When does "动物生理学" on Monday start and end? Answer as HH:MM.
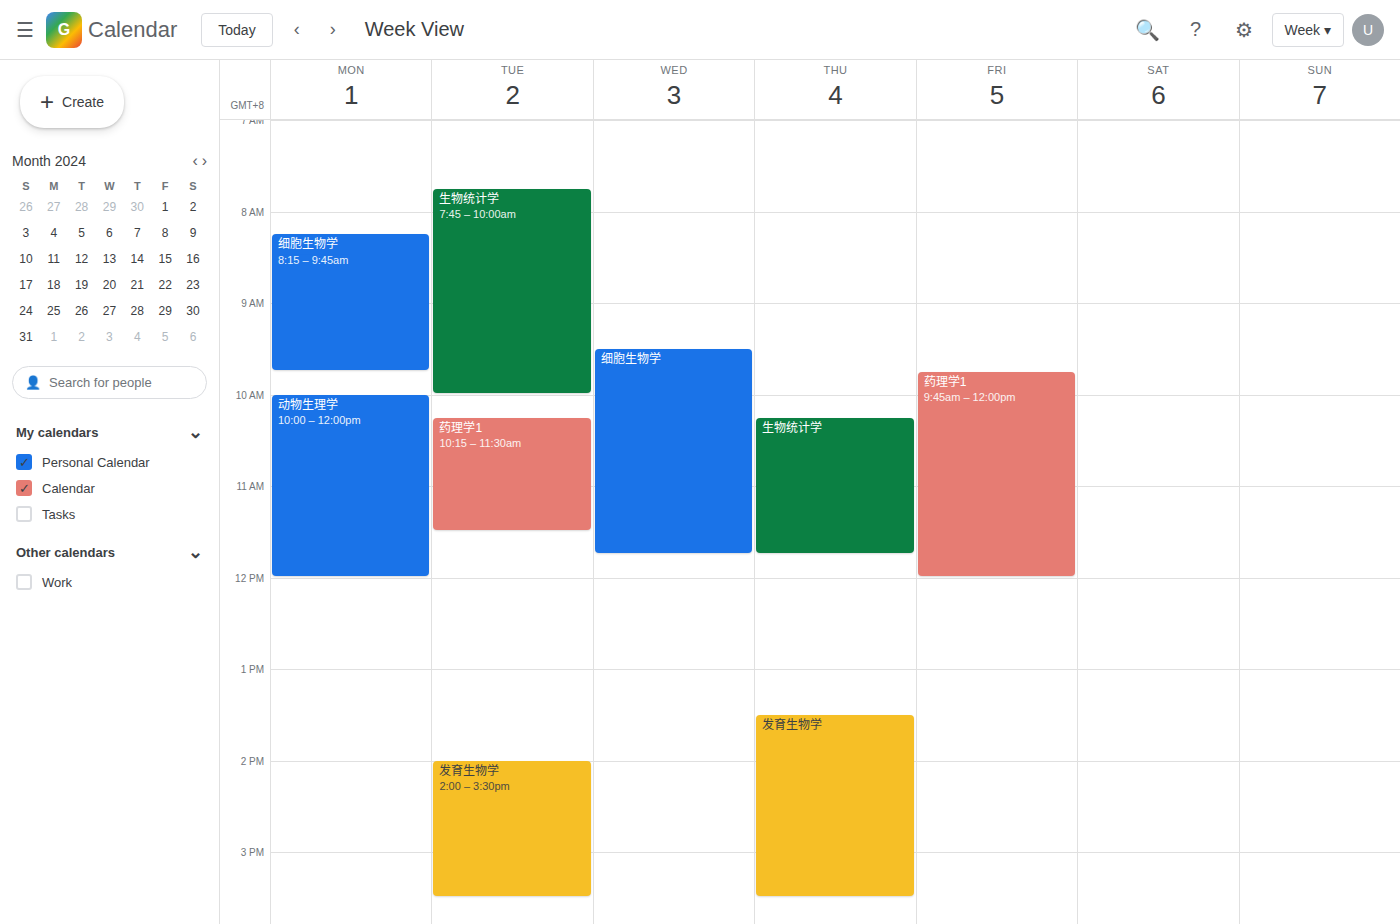
10:00 to 12:00